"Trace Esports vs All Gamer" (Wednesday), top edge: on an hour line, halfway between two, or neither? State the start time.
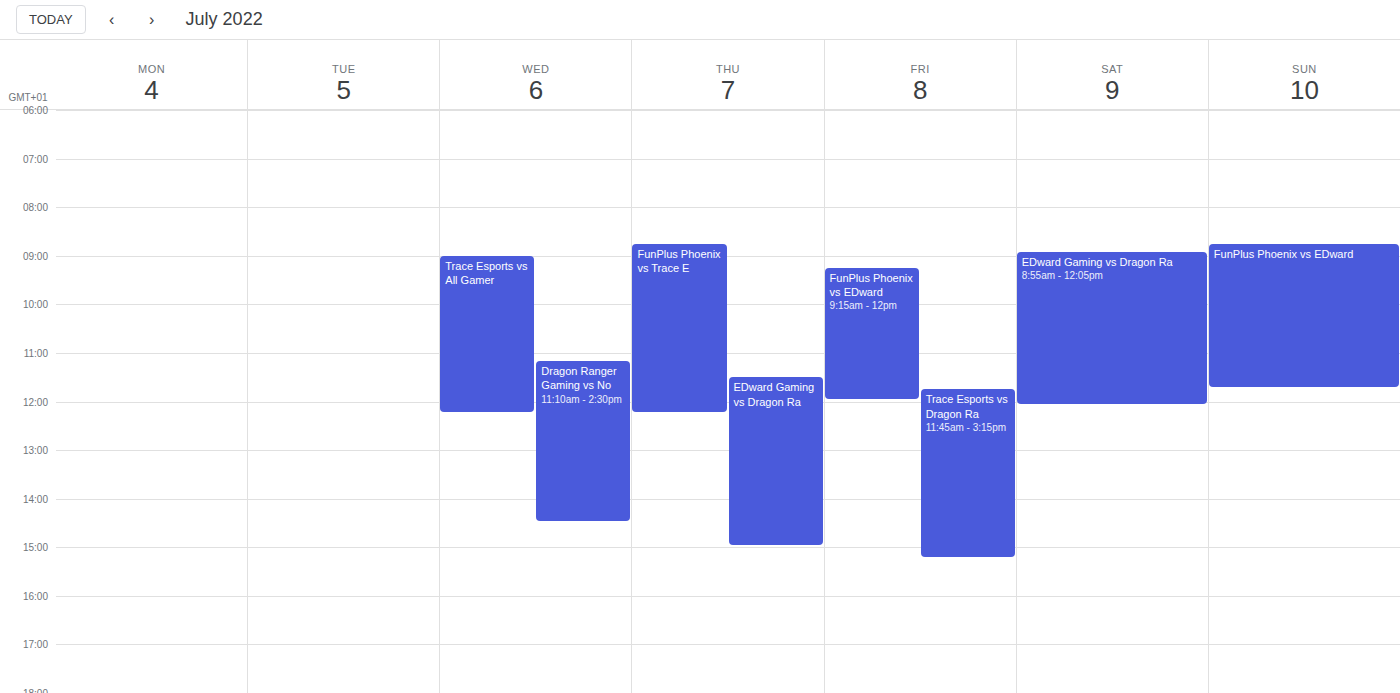
9:00 AM -- exactly on the 9 AM line.